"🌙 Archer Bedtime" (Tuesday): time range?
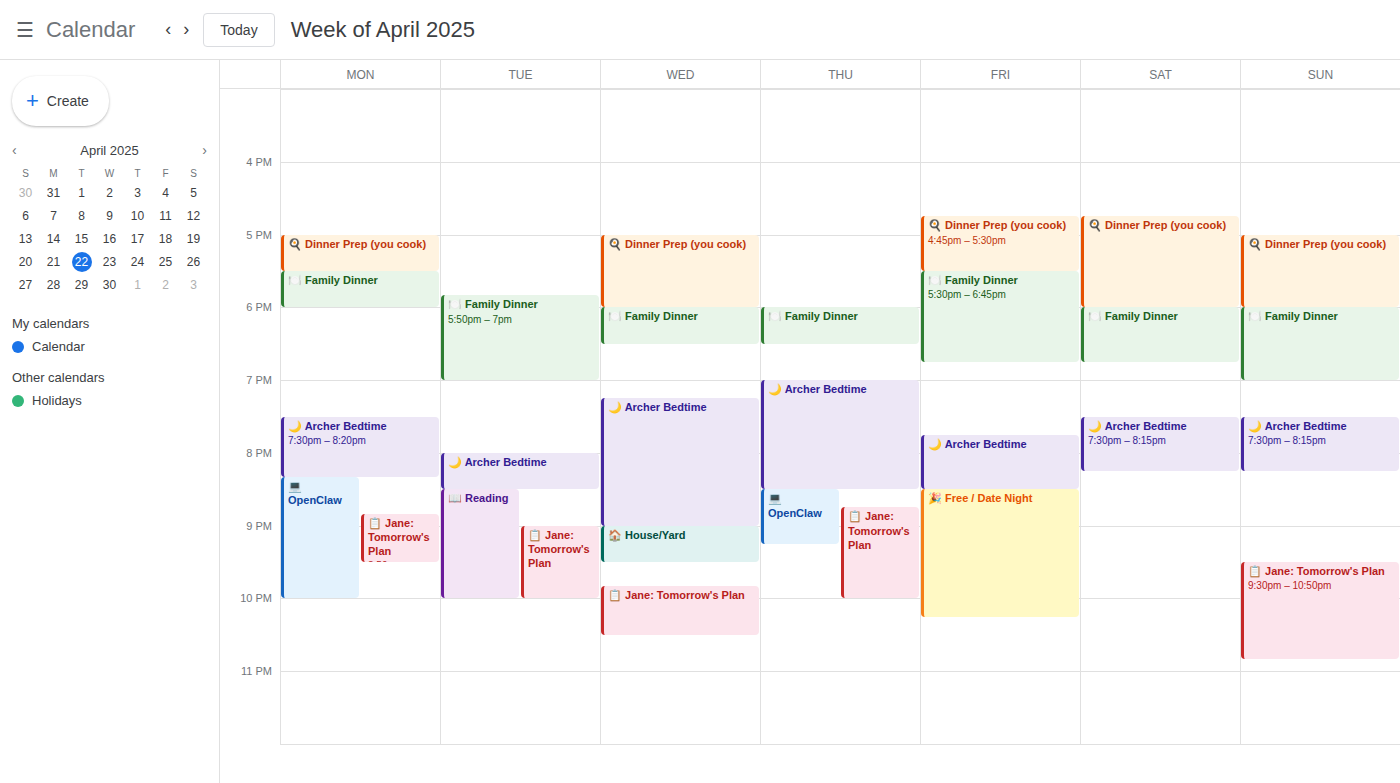
8:00 PM to 8:30 PM